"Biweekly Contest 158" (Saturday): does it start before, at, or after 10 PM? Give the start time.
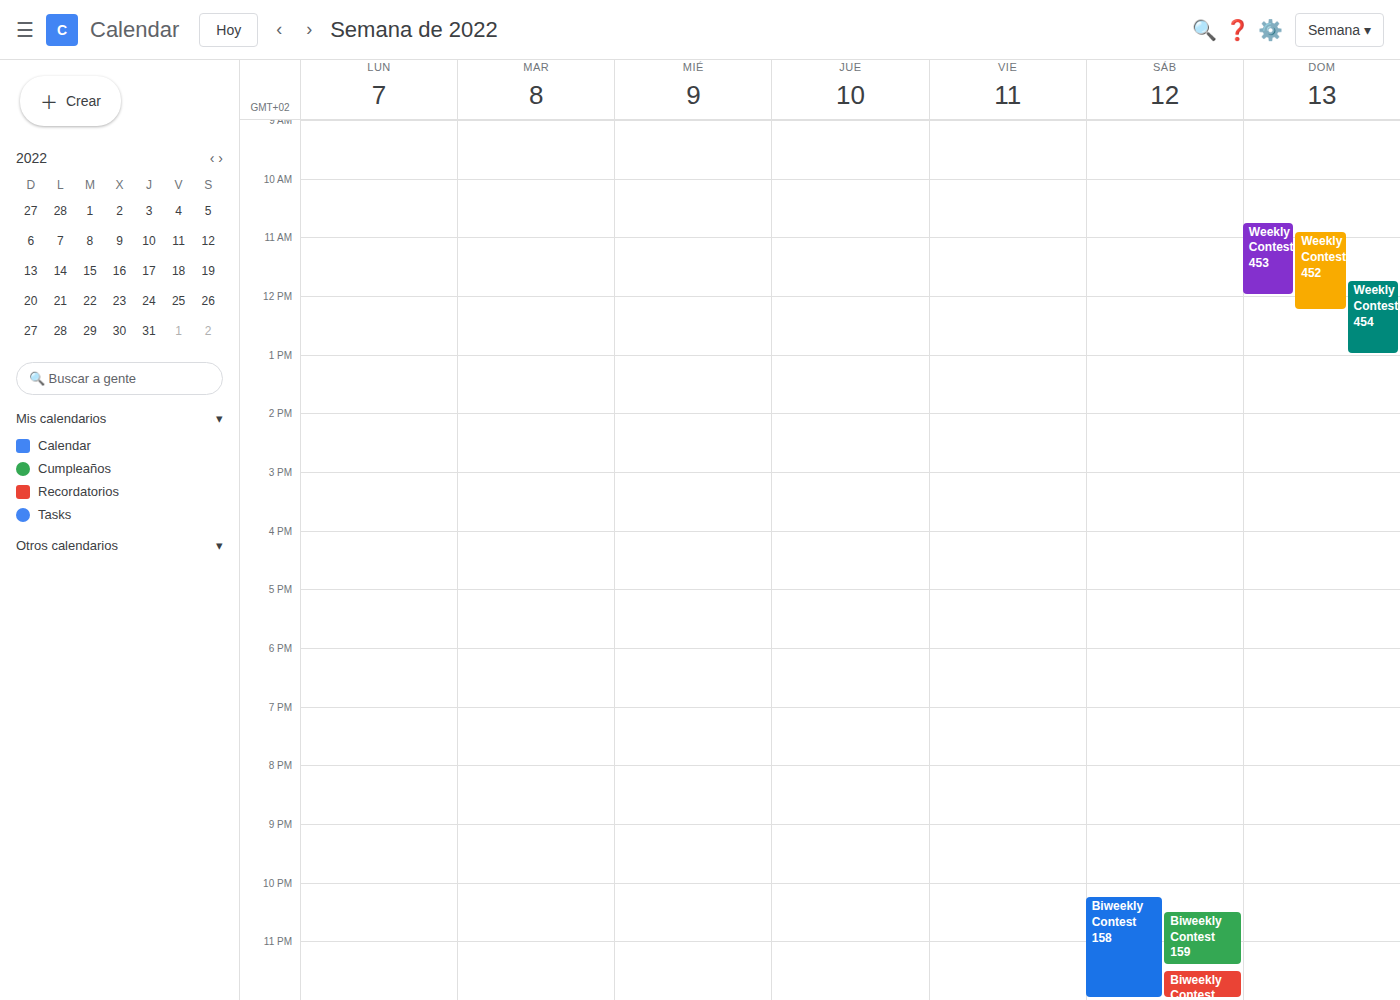
10:15 PM -- after 10 PM, 15 minutes below the 10 PM line.